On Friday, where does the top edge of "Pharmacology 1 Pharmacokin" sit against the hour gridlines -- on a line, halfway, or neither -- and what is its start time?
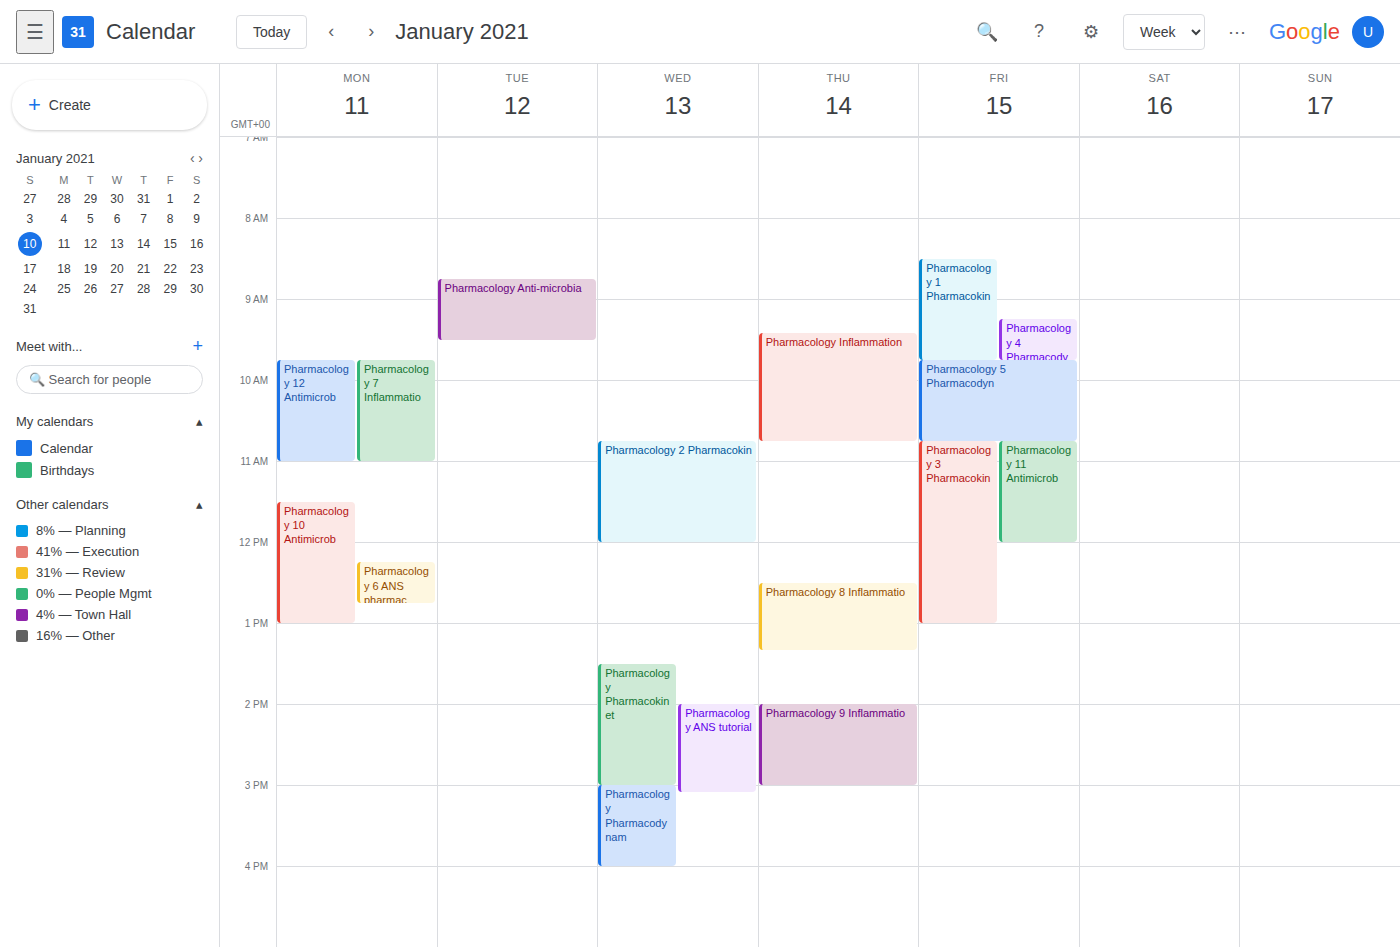
8:30 AM -- halfway between the 8 AM and 9 AM lines.